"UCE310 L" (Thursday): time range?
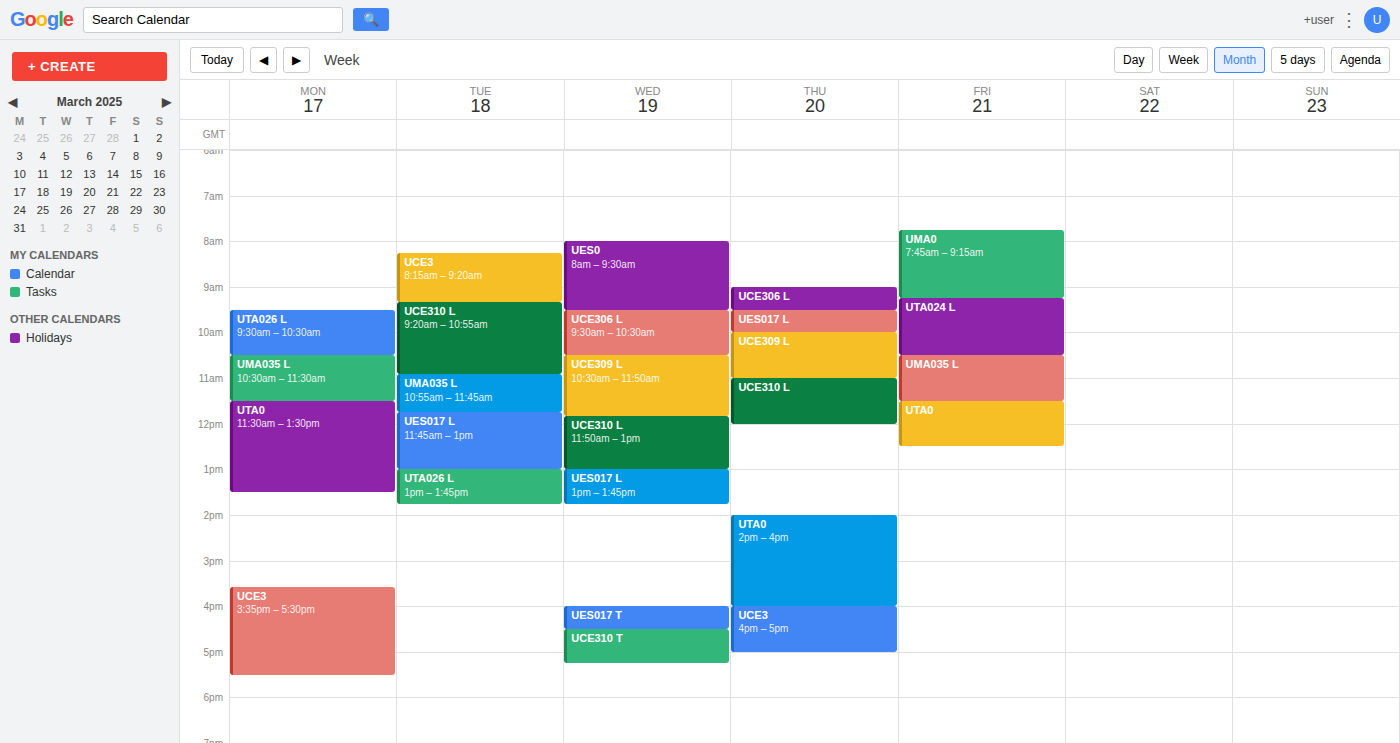
11:00 AM to 12:00 PM